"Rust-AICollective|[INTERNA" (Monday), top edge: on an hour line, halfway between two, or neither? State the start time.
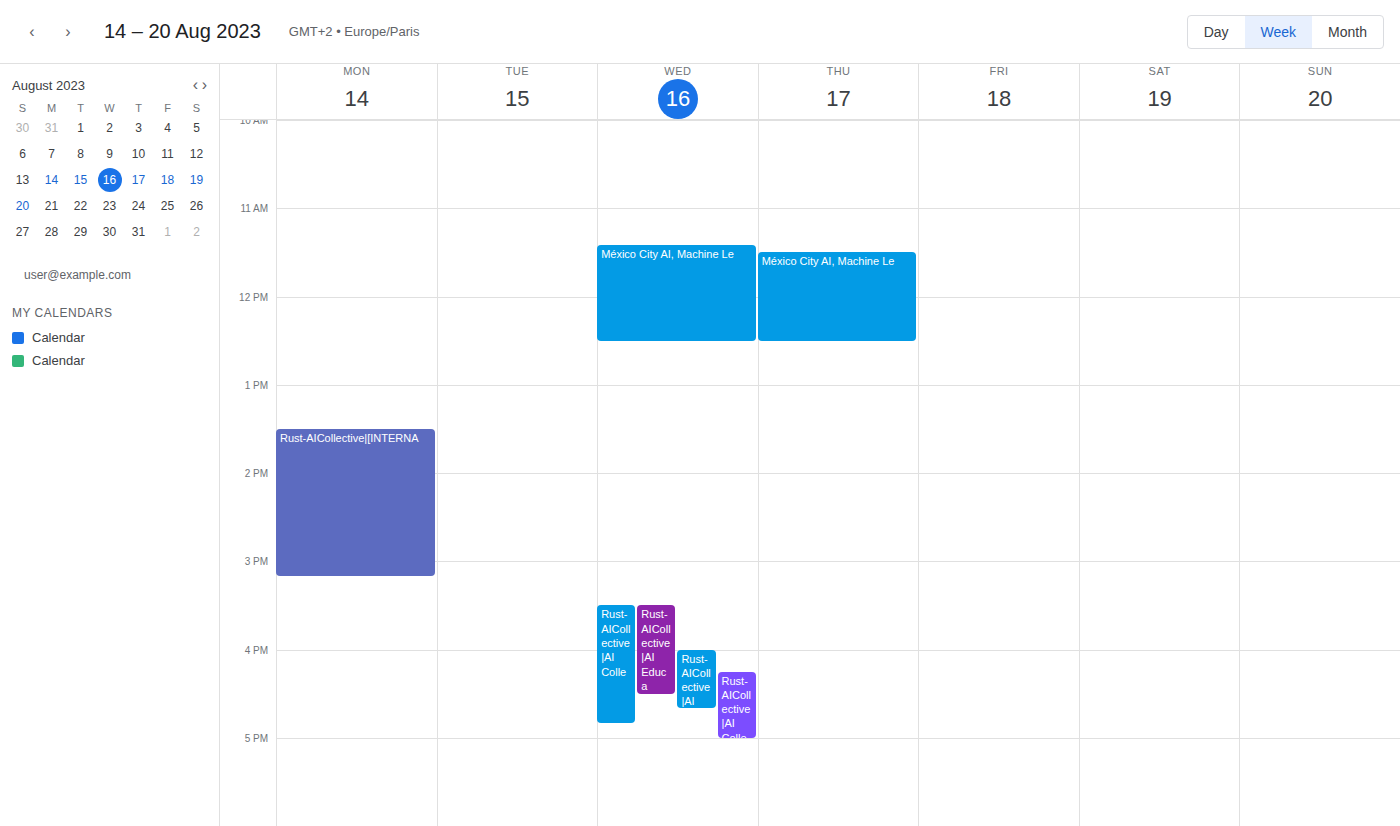
1:30 PM -- halfway between the 1 PM and 2 PM lines.